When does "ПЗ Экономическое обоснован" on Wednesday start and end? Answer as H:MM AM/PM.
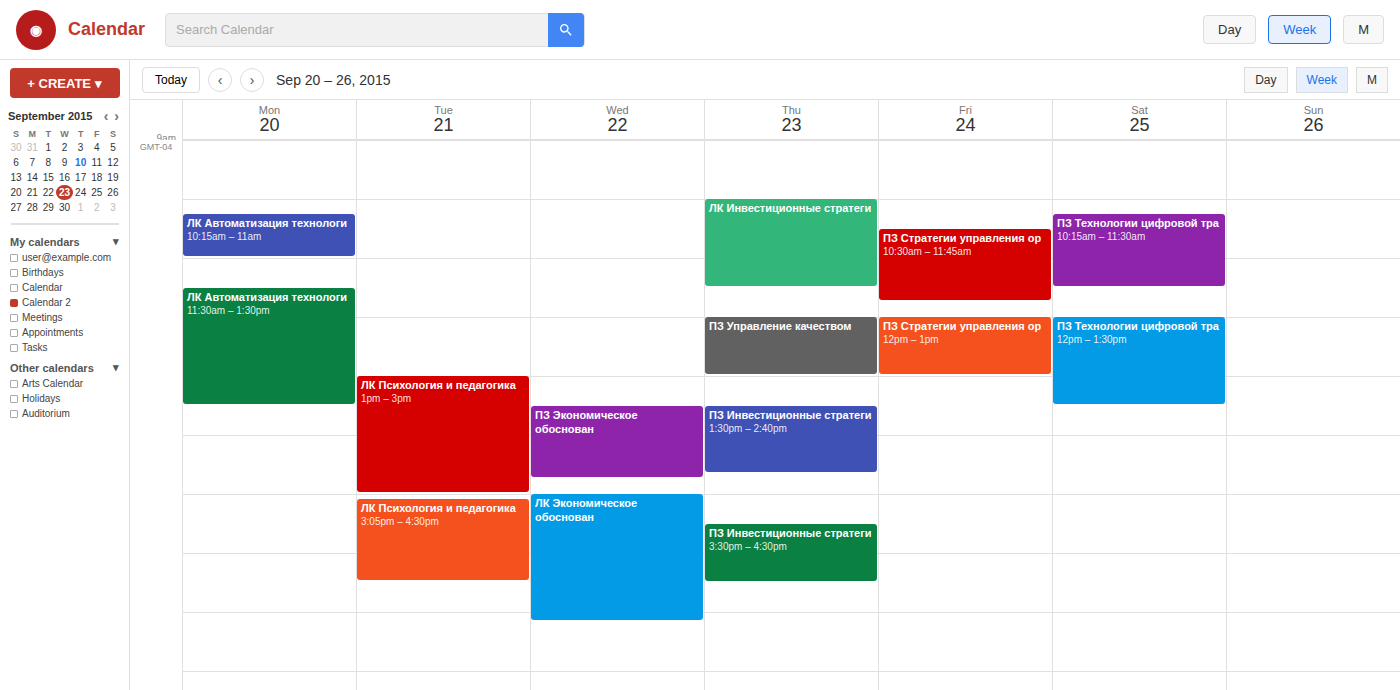
1:30 PM to 2:45 PM